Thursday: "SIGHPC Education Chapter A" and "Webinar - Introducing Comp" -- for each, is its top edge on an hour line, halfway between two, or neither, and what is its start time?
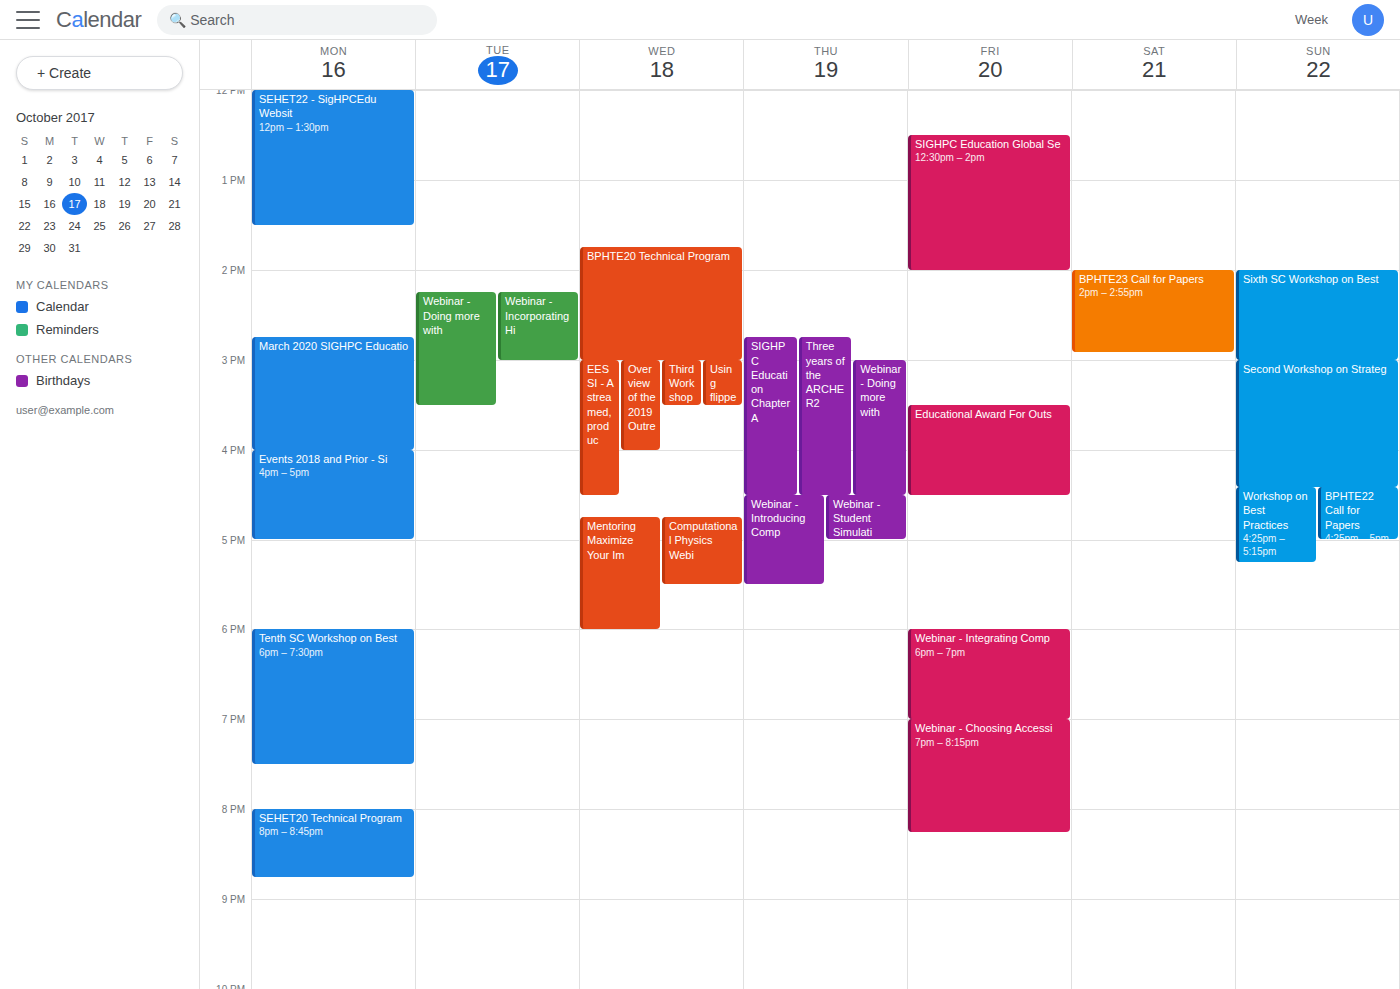
"SIGHPC Education Chapter A": 2:45 PM, neither: three quarters of the way from the 2 PM line to the 3 PM line. "Webinar - Introducing Comp": 4:30 PM, halfway between the 4 PM and 5 PM lines.